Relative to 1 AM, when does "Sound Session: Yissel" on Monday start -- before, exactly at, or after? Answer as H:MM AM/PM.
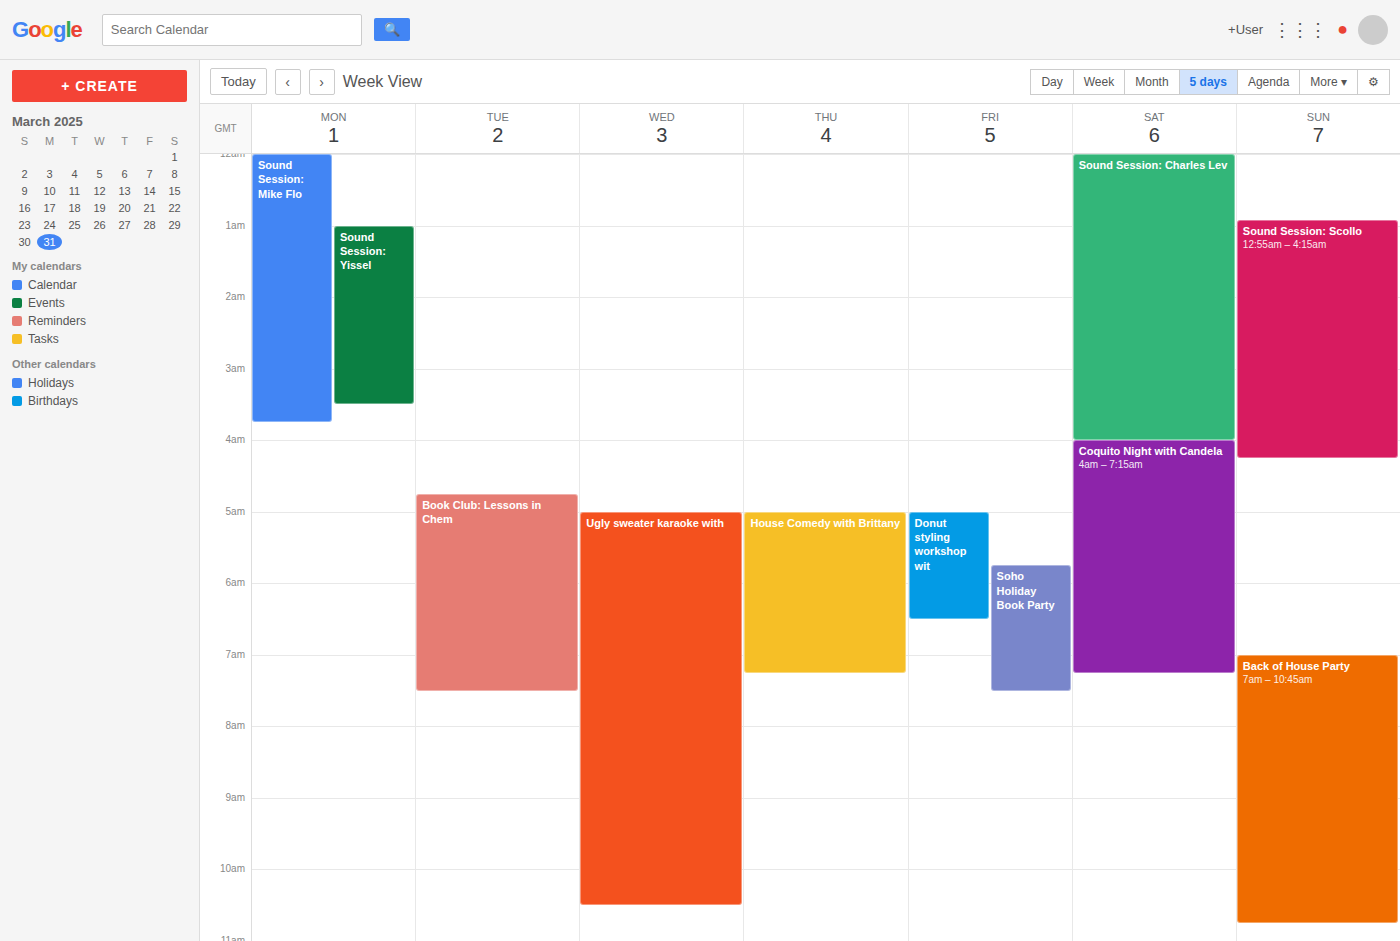
1:00 AM -- exactly at 1 AM, on the 1 AM line.